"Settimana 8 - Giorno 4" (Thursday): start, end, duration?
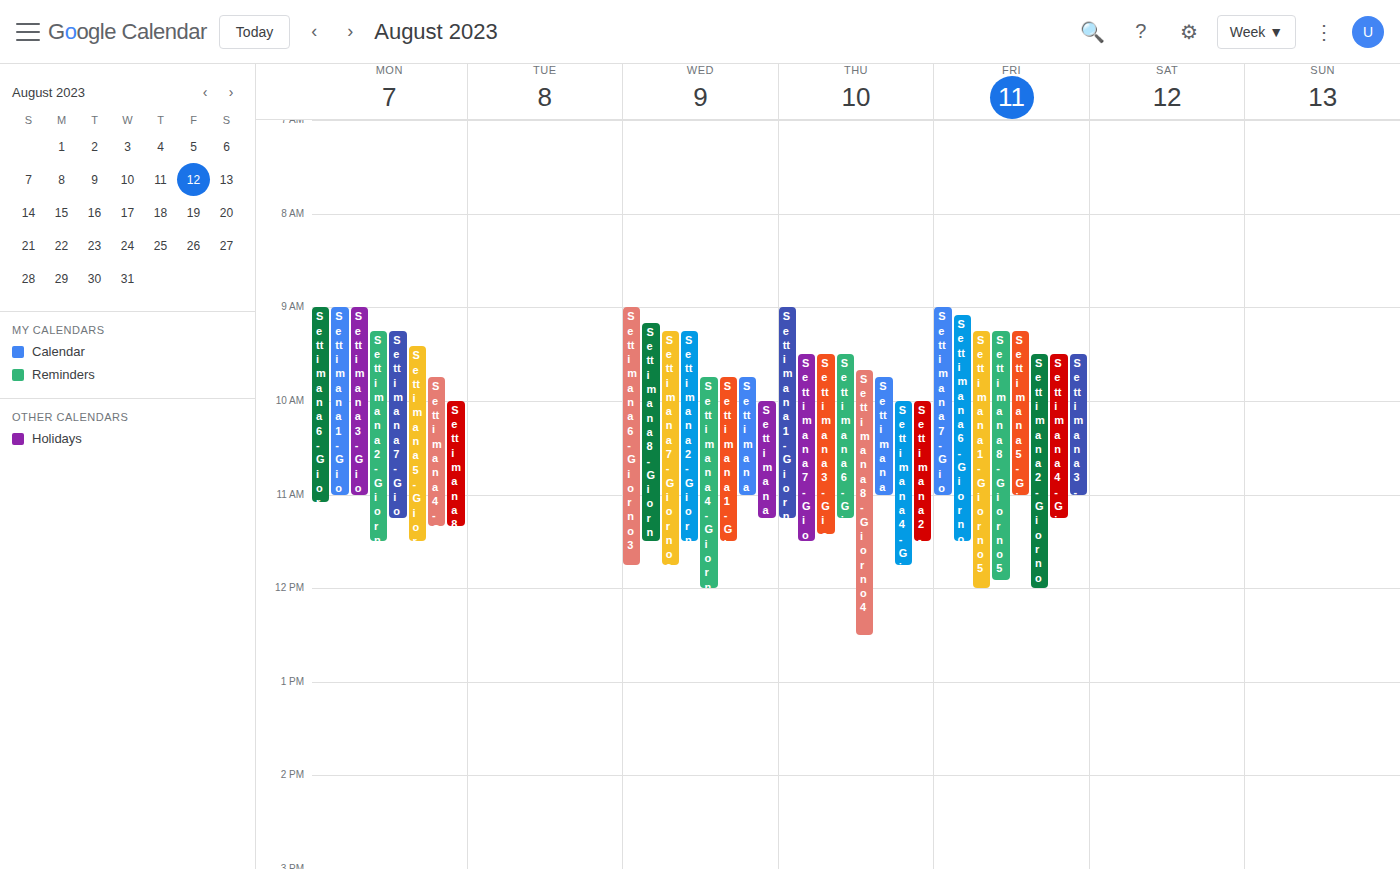
9:40 AM to 12:30 PM, 2 hours 50 minutes